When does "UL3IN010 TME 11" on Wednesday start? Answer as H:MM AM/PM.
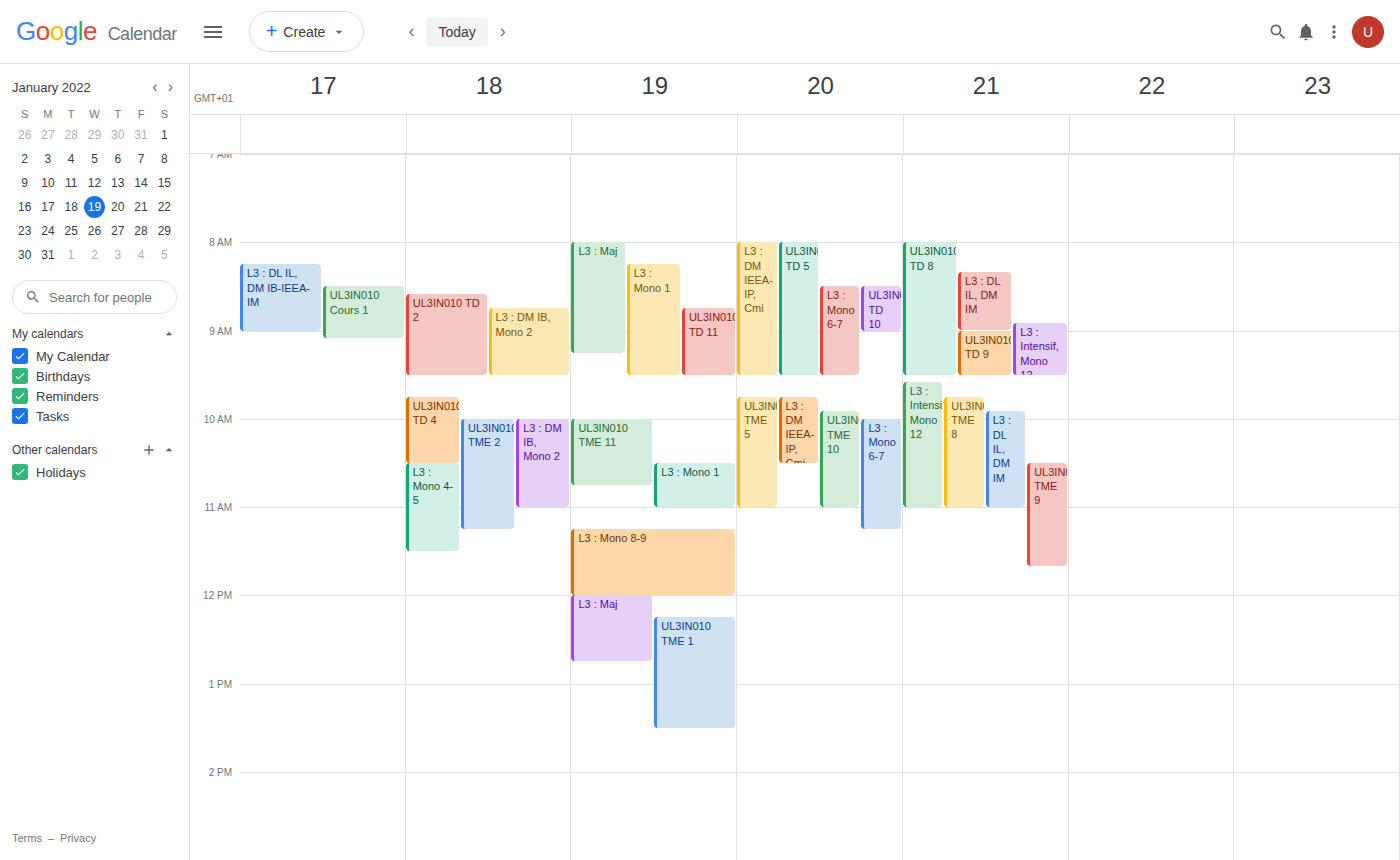
10:00 AM